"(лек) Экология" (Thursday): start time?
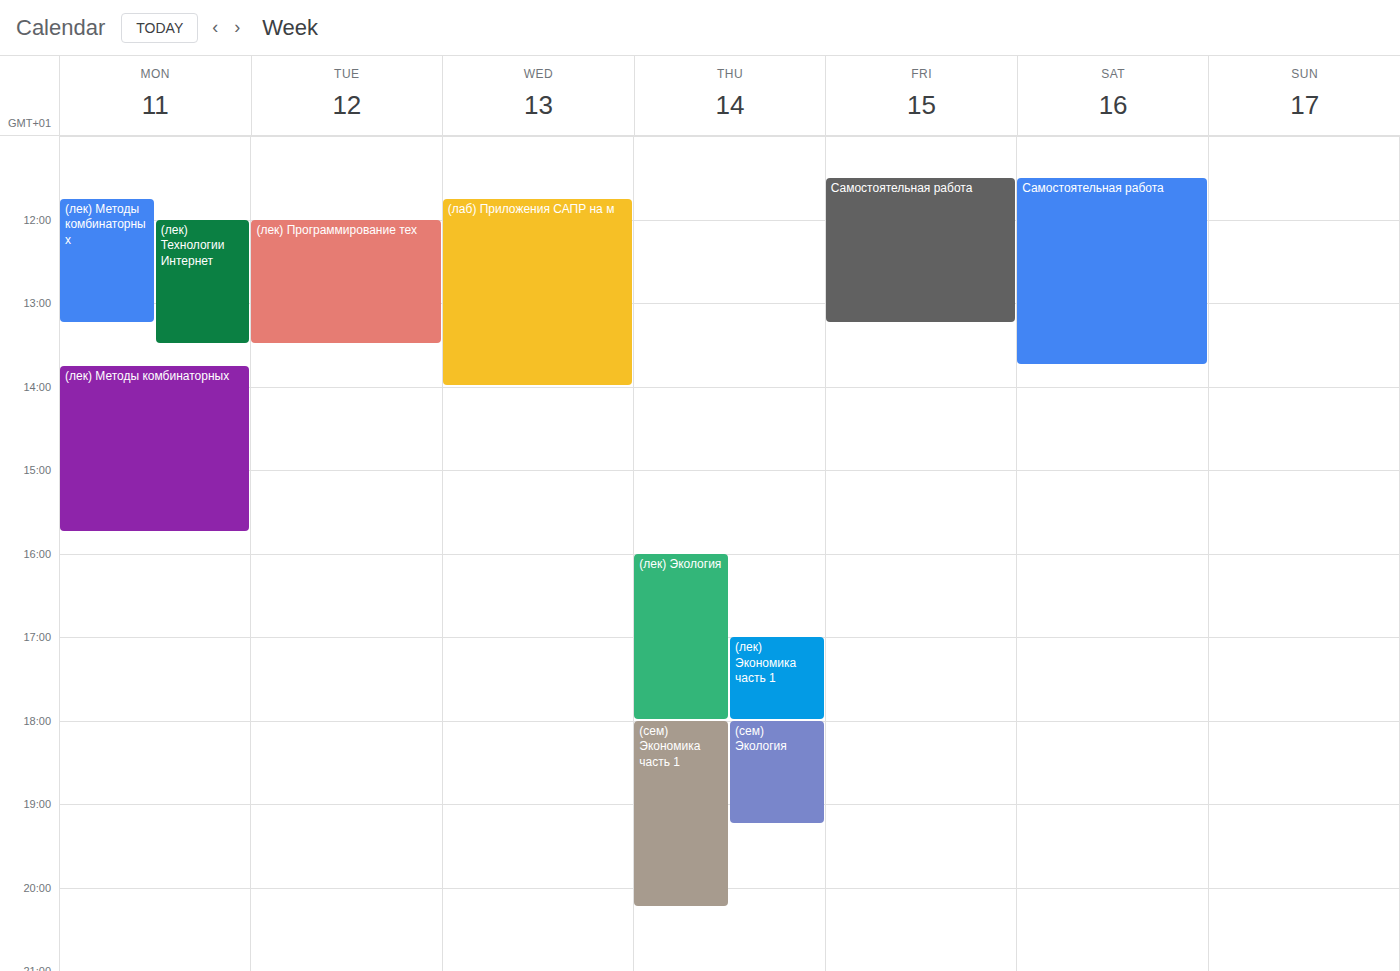
4:00 PM